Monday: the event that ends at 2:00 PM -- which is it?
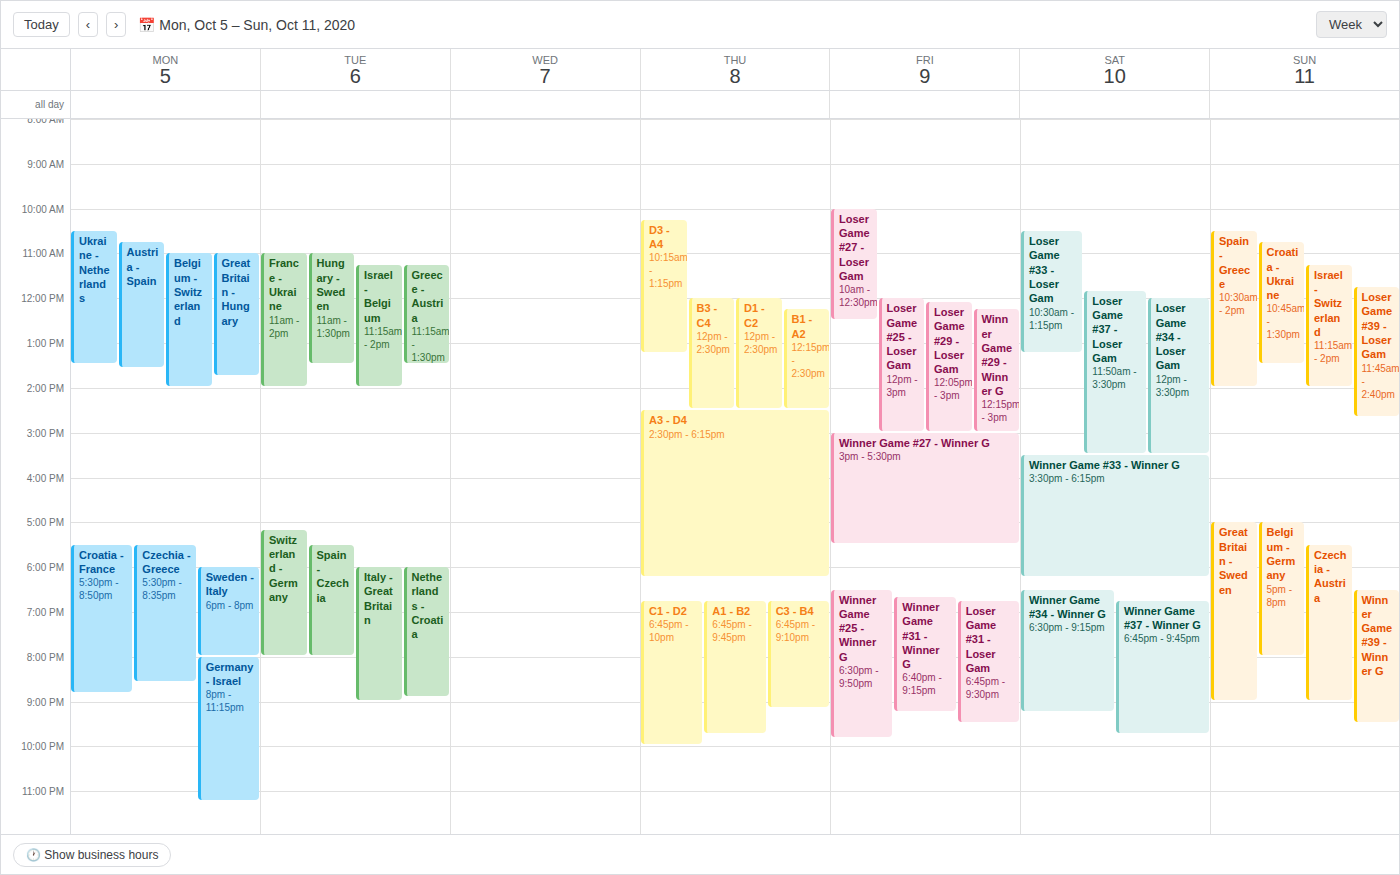
"Belgium - Switzerland"